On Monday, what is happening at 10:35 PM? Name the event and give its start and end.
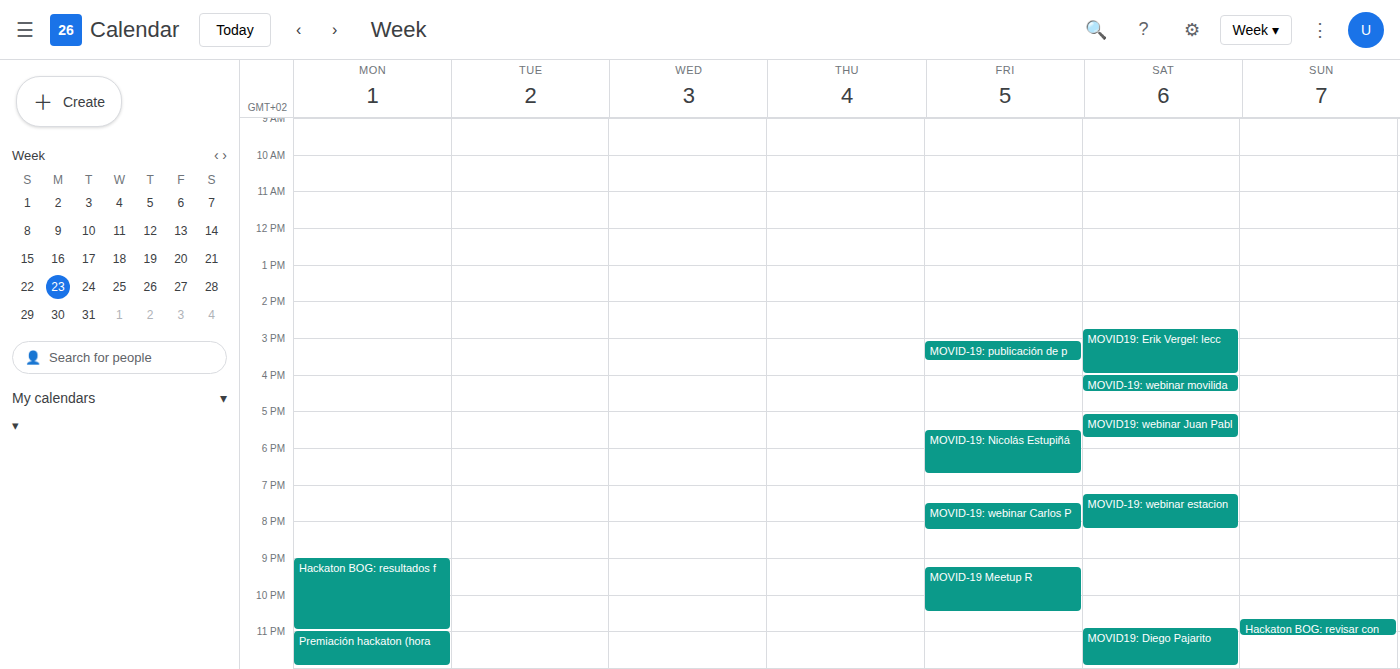
"Hackaton BOG: resultados f", 9:00 PM to 11:00 PM